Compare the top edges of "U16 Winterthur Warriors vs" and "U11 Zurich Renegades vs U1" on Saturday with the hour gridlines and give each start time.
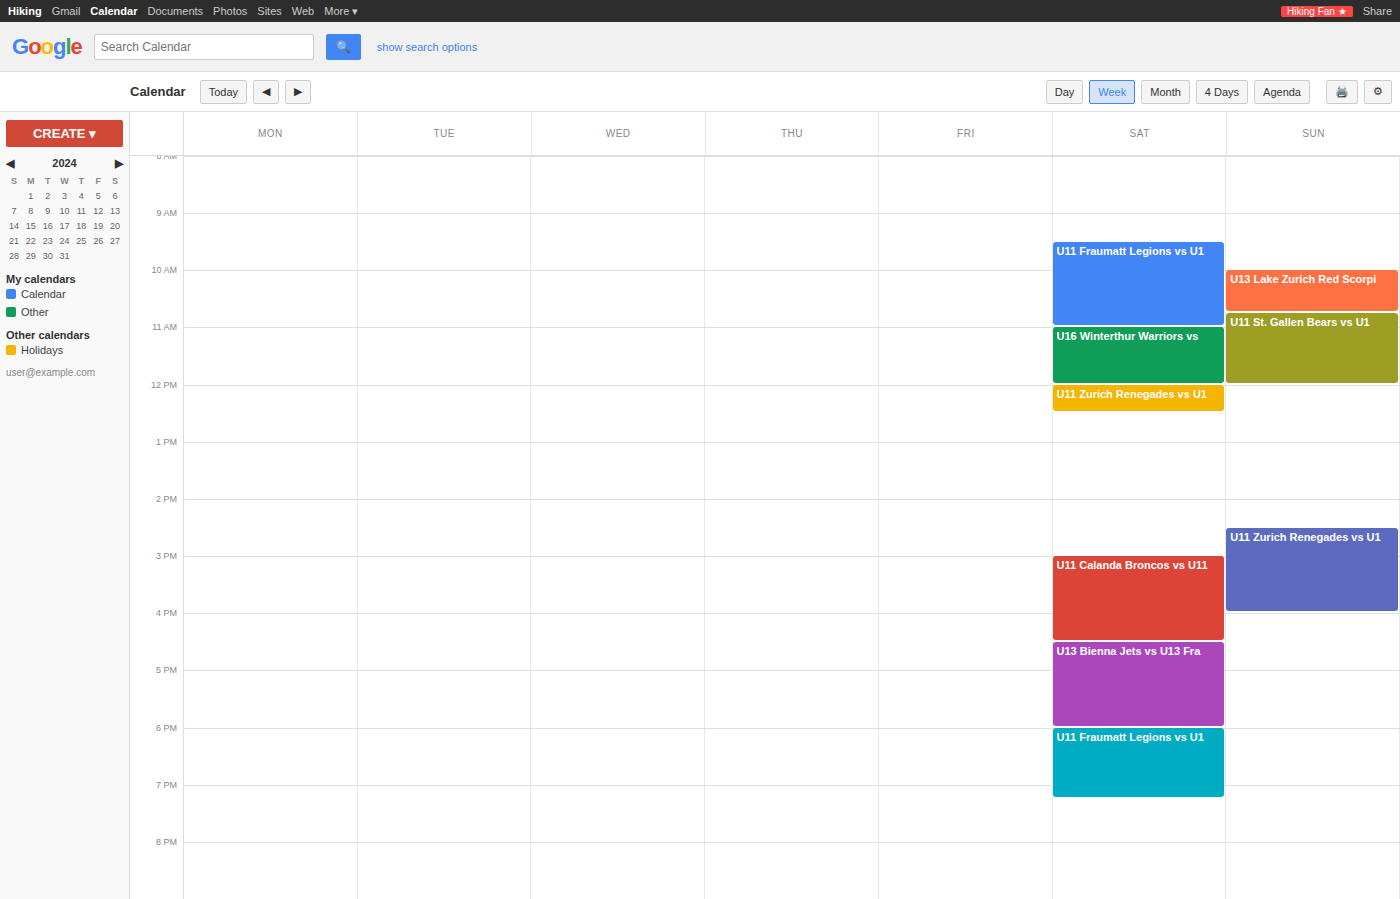
"U16 Winterthur Warriors vs": 11:00 AM, exactly on the 11 AM line. "U11 Zurich Renegades vs U1": 12:00 PM, exactly on the 12 PM line.